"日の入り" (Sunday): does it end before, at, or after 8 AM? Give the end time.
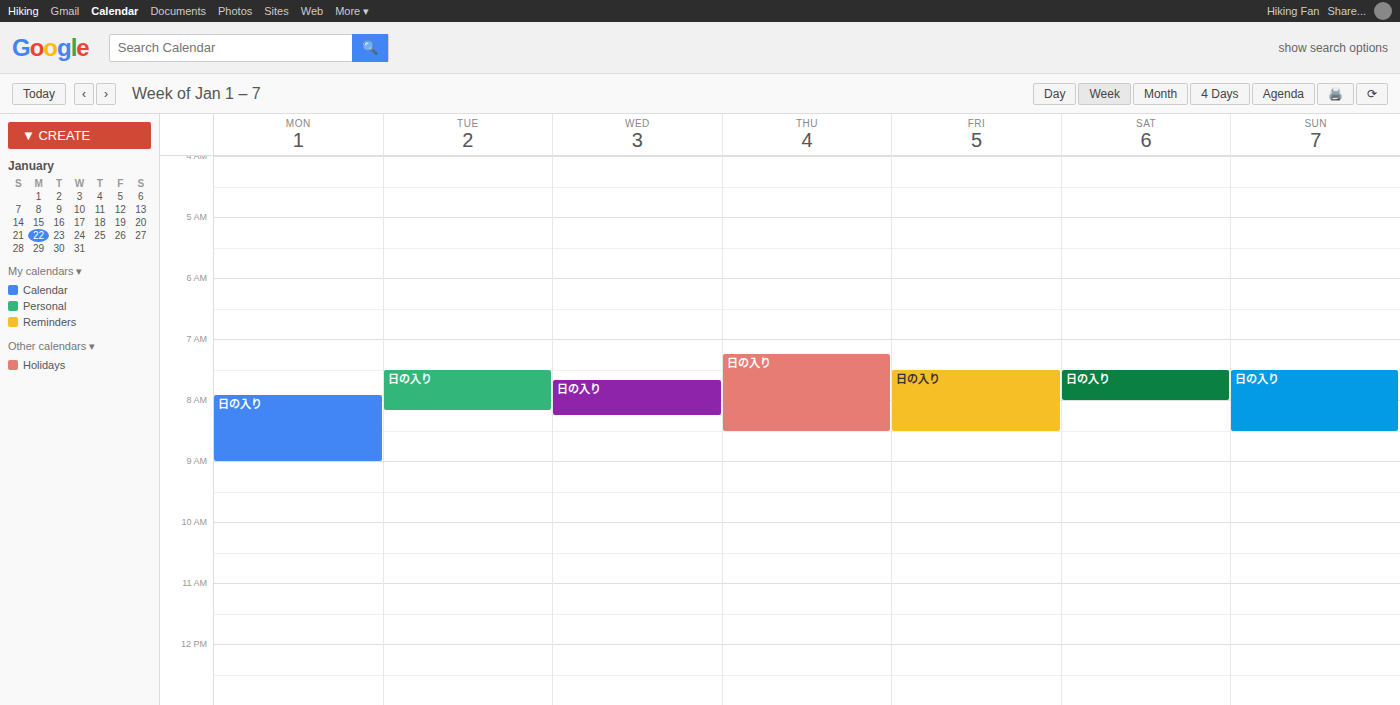
8:30 AM -- after 8 AM, 30 minutes below the 8 AM line.